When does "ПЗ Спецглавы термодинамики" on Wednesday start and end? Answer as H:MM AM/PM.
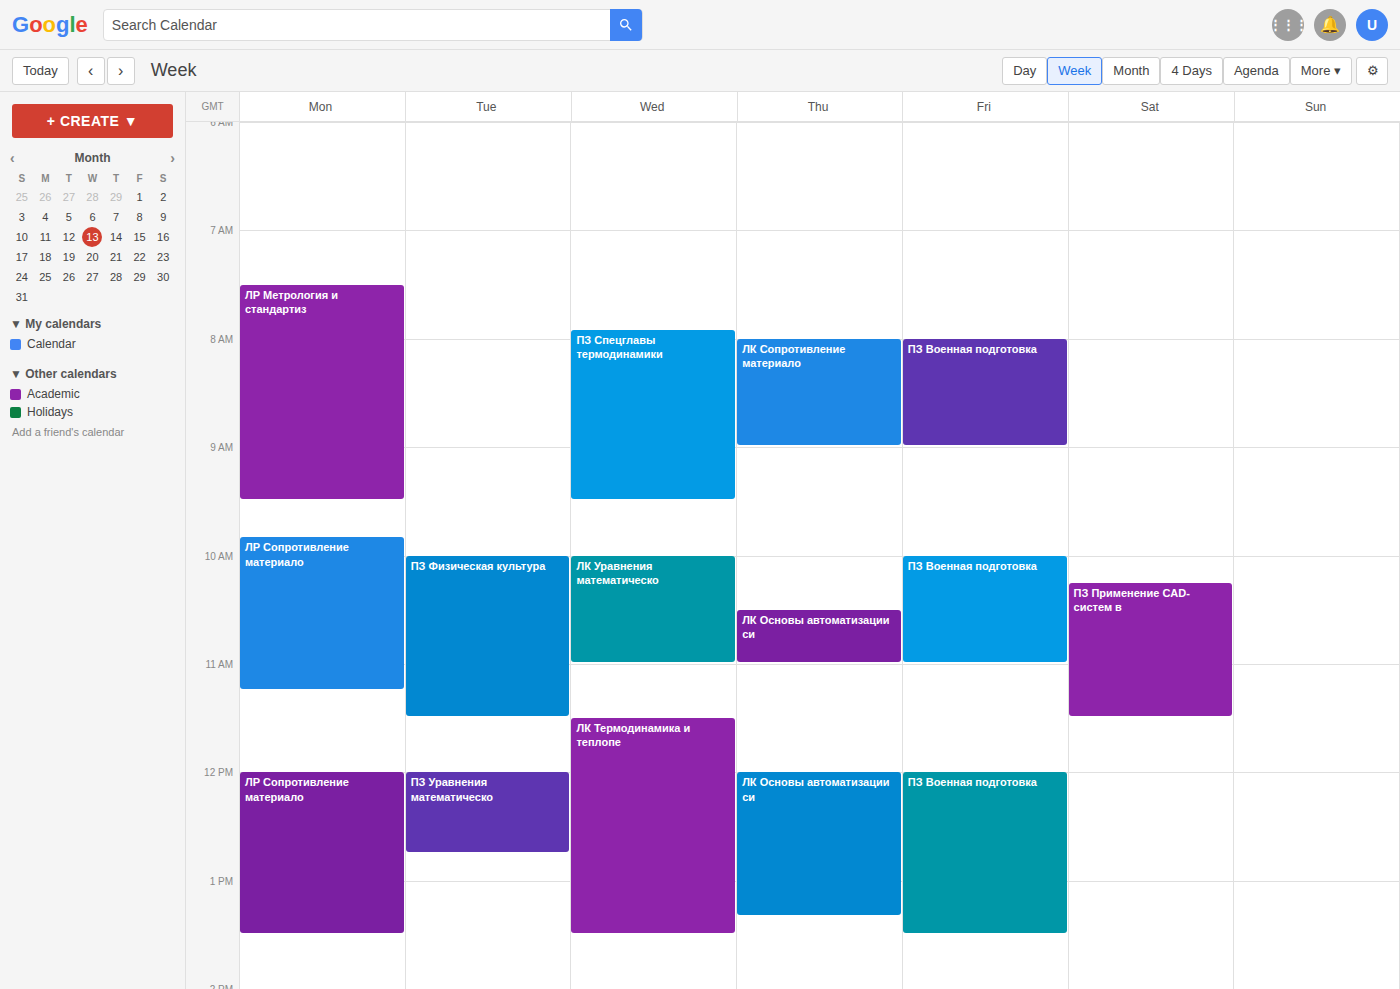
7:55 AM to 9:30 AM